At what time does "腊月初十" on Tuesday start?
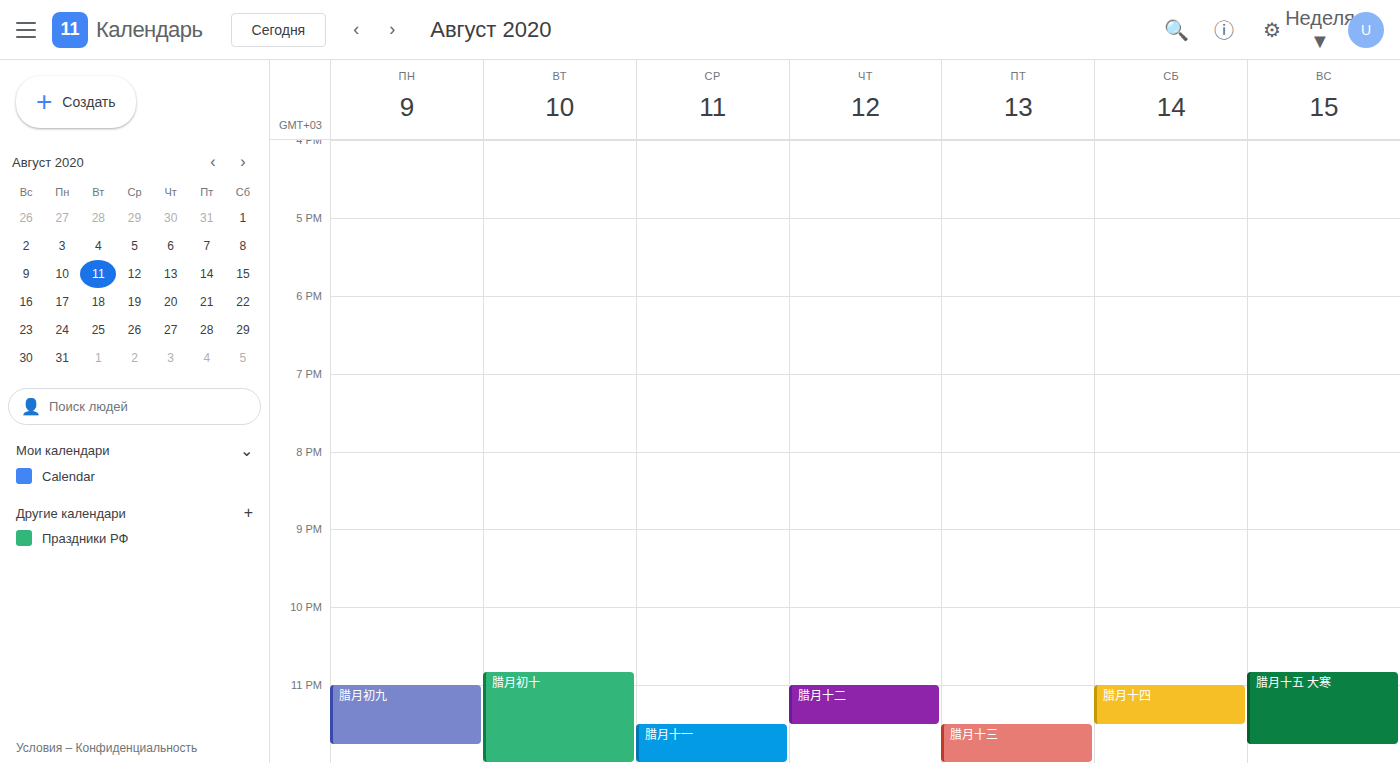
10:50 PM